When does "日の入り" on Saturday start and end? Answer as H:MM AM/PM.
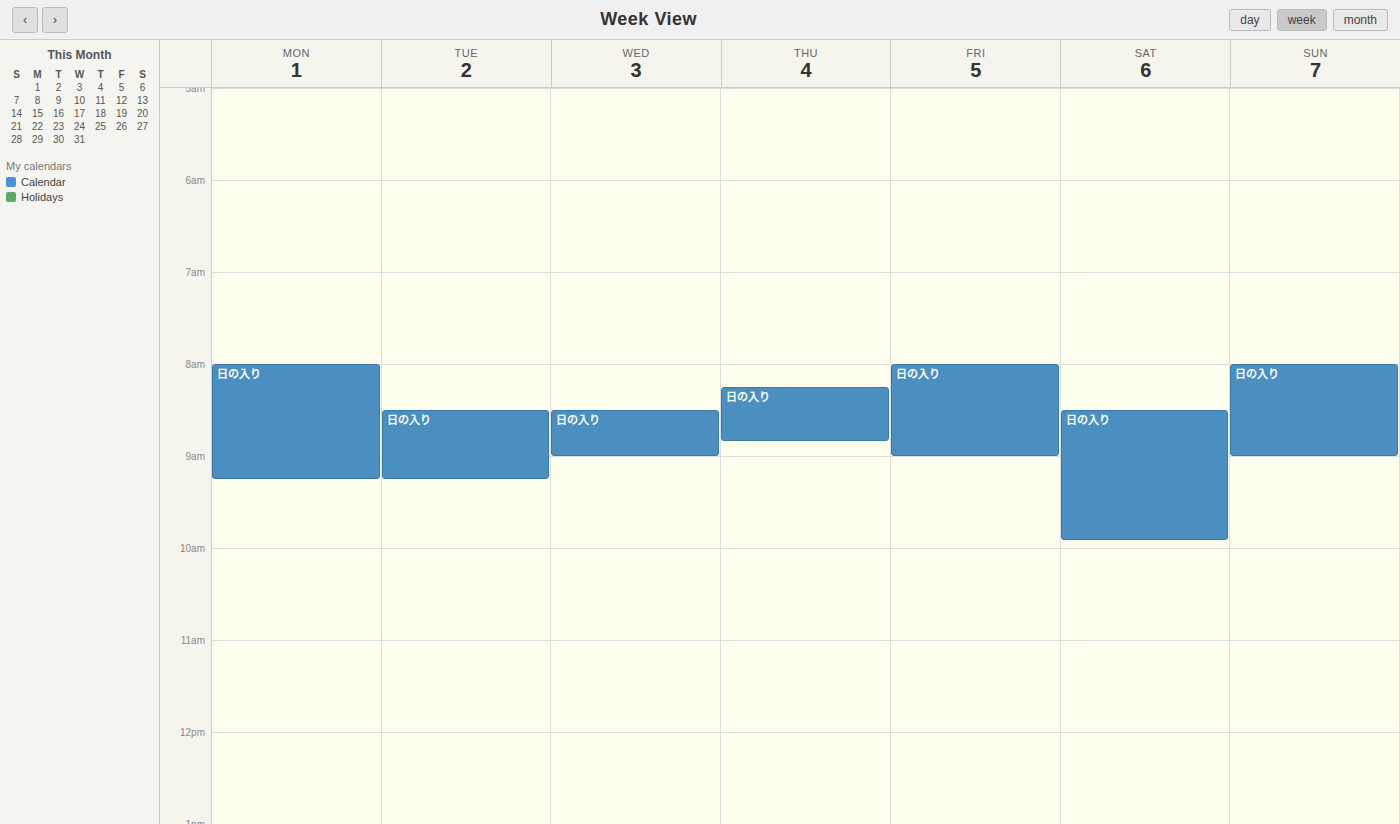
8:30 AM to 9:55 AM